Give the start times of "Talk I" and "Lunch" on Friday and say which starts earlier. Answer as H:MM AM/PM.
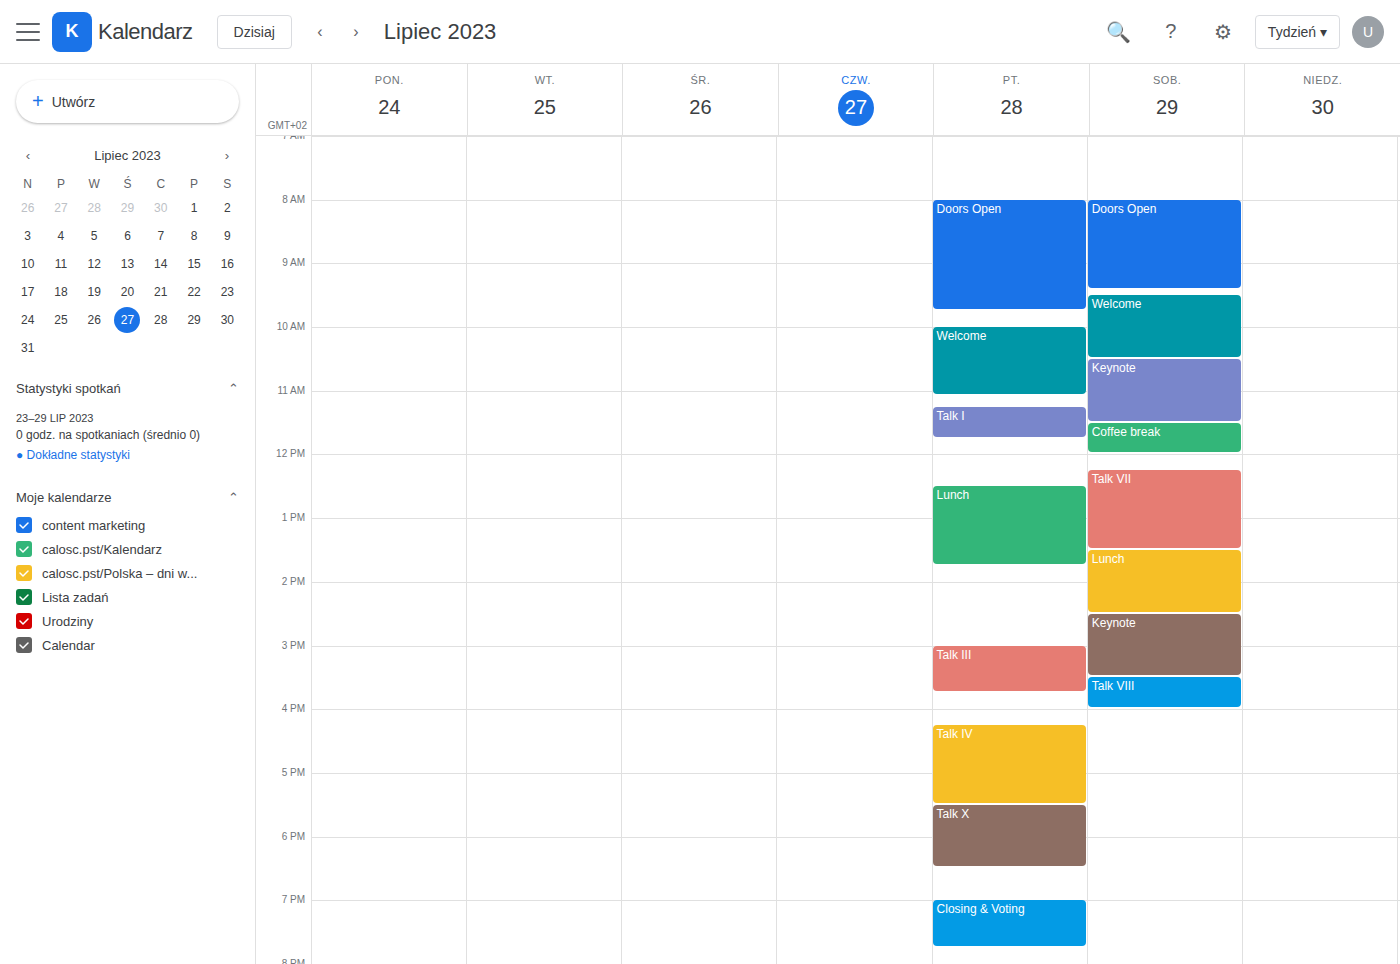
"Talk I" 11:15 AM; "Lunch" 12:30 PM.